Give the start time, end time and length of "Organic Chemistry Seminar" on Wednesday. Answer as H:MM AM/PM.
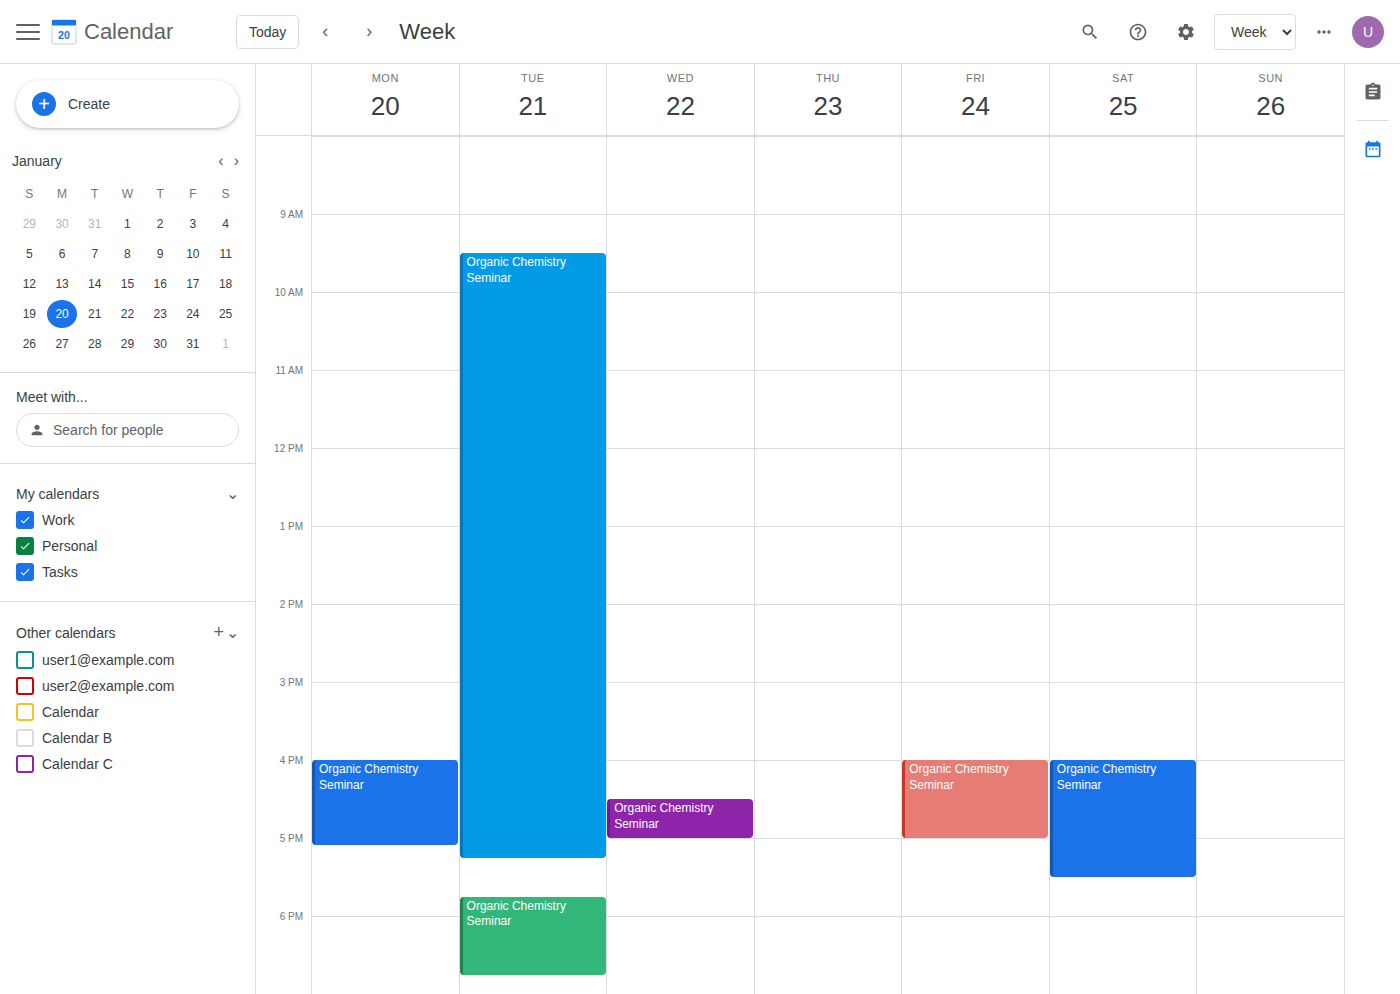
4:30 PM to 5:00 PM, 30 minutes